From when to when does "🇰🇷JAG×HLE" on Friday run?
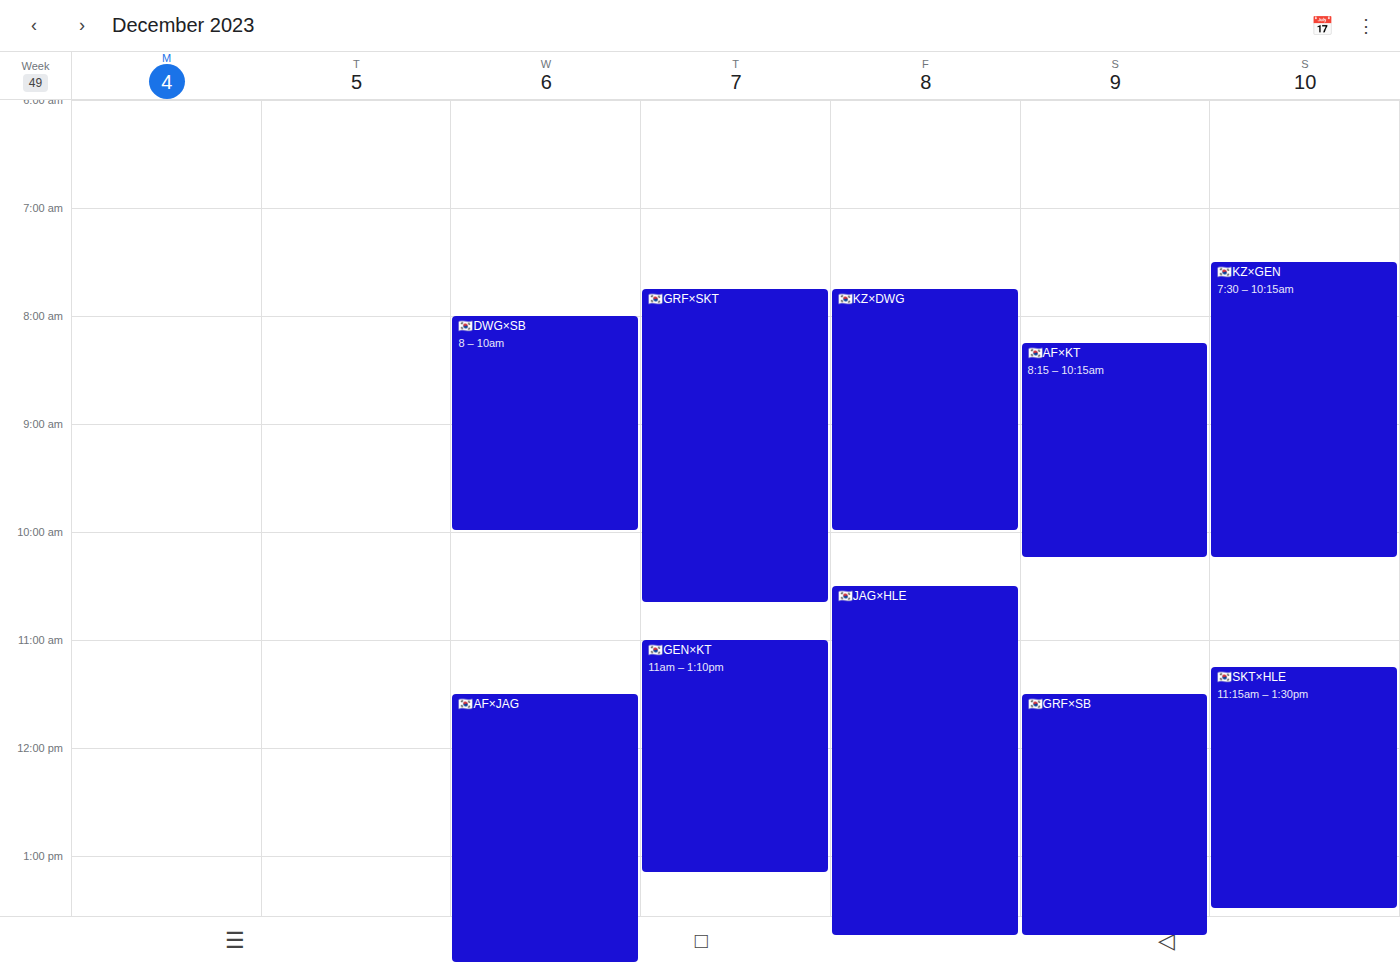
10:30 AM to 1:45 PM